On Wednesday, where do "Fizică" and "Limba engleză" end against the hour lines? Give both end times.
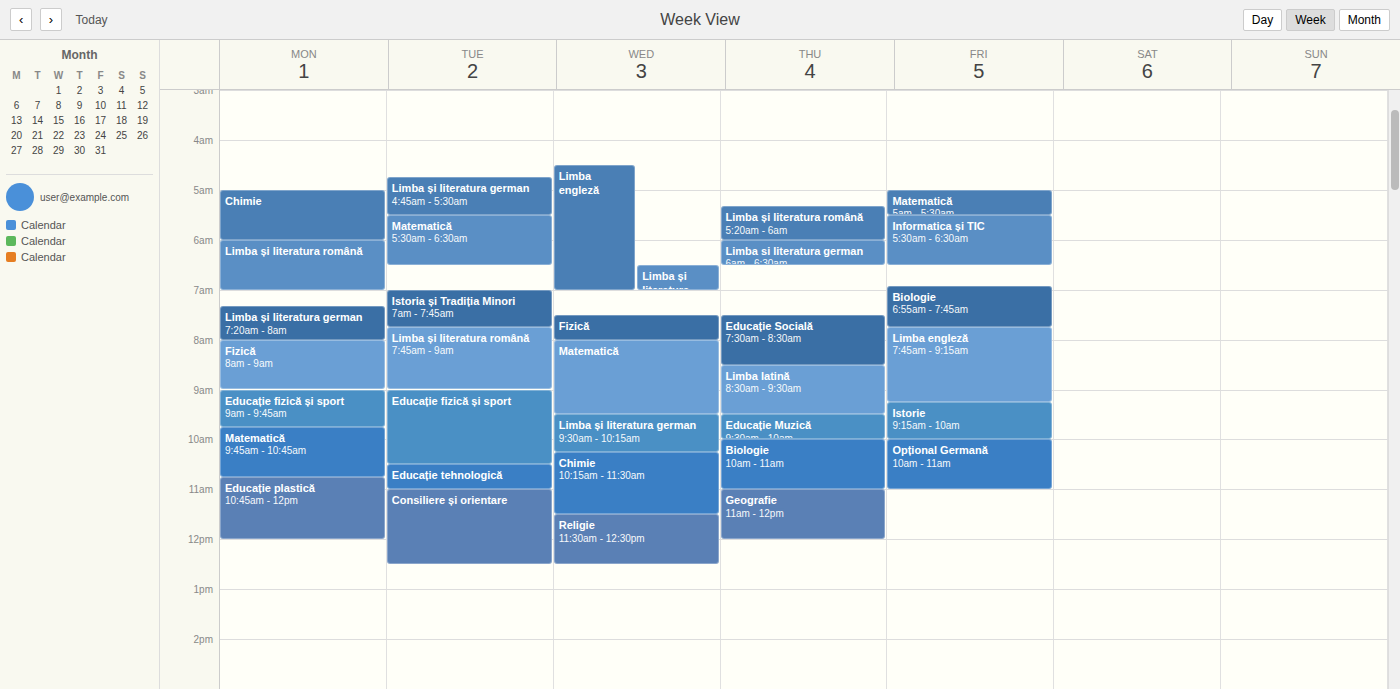
"Fizică": 8:00 AM, exactly on the 8 AM line. "Limba engleză": 7:00 AM, exactly on the 7 AM line.